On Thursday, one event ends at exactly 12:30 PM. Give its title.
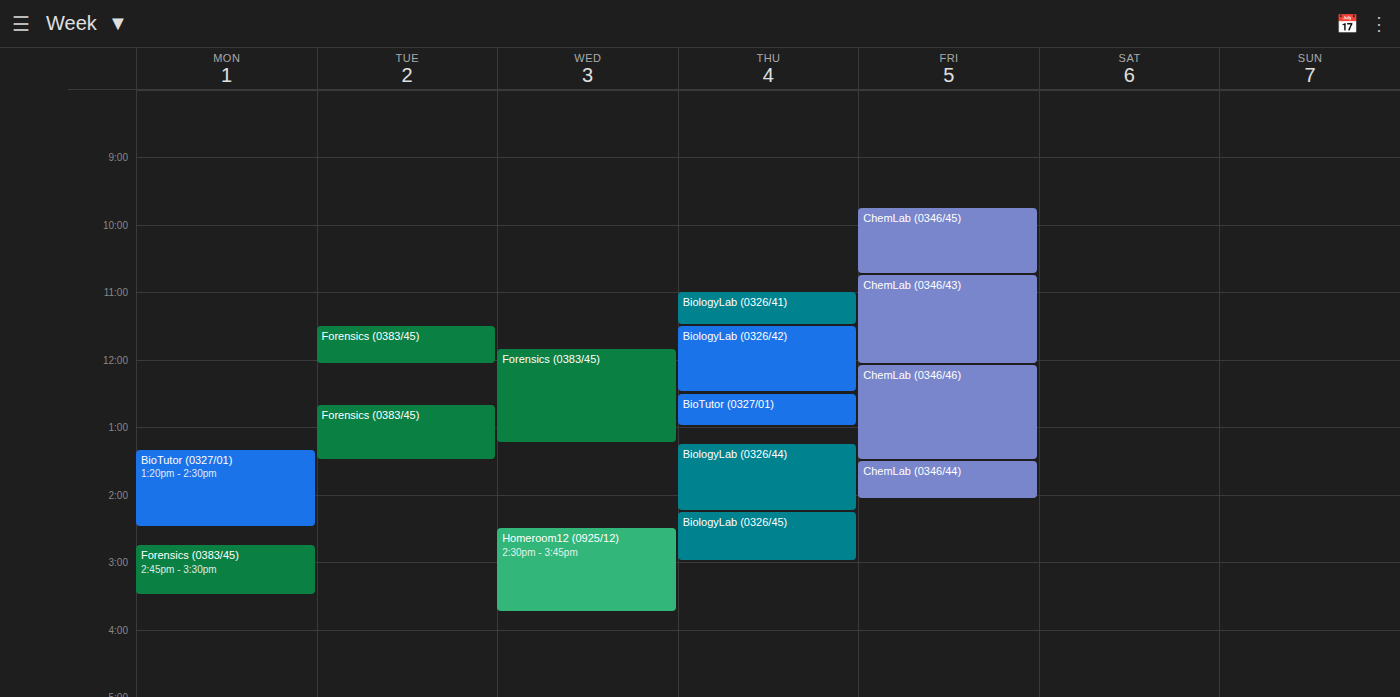
"BiologyLab (0326/42)"